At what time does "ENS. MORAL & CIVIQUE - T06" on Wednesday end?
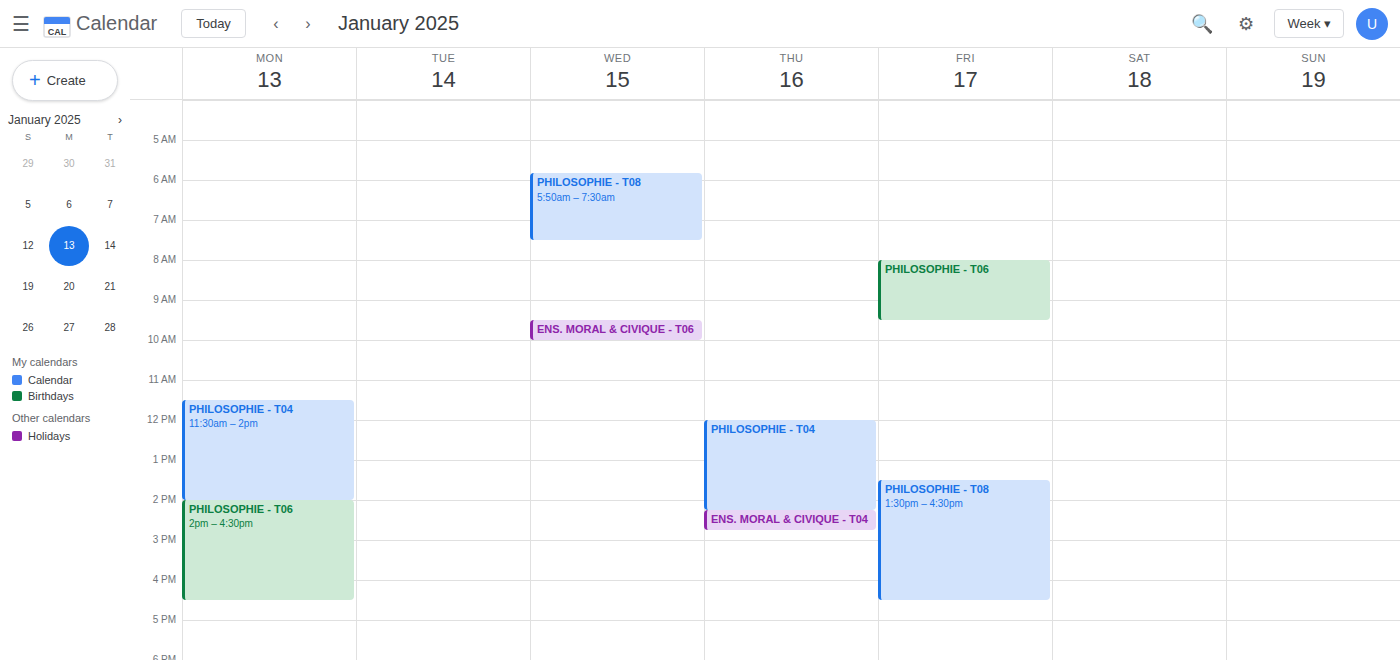
10:00 AM